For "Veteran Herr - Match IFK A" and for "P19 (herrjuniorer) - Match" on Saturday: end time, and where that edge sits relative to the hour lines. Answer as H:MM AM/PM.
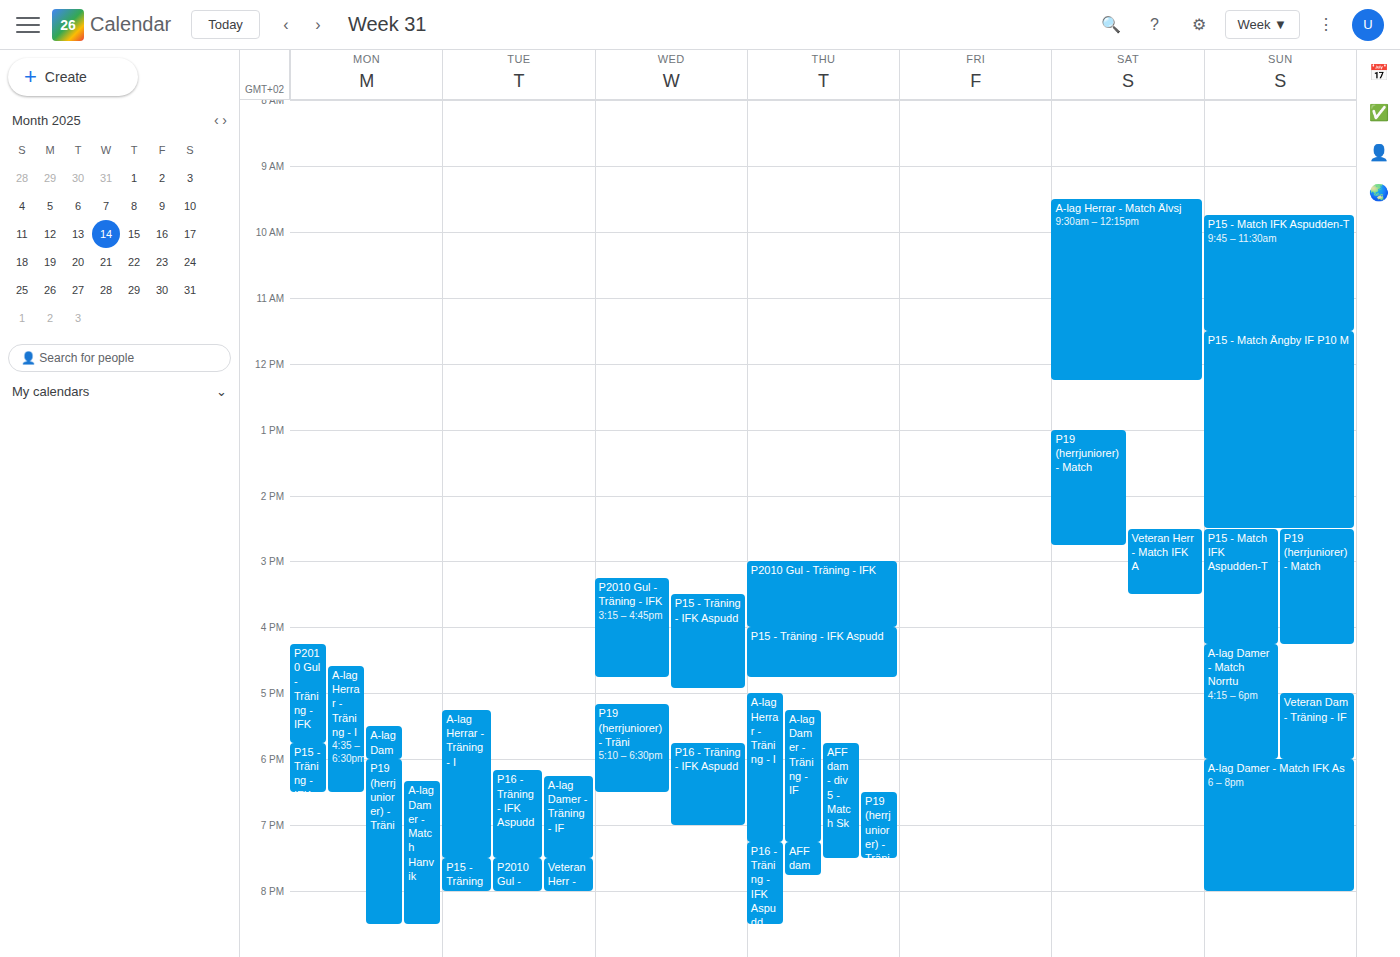
"Veteran Herr - Match IFK A": 3:30 PM, halfway between the 3 PM and 4 PM lines. "P19 (herrjuniorer) - Match": 2:45 PM, neither: three quarters of the way from the 2 PM line to the 3 PM line.